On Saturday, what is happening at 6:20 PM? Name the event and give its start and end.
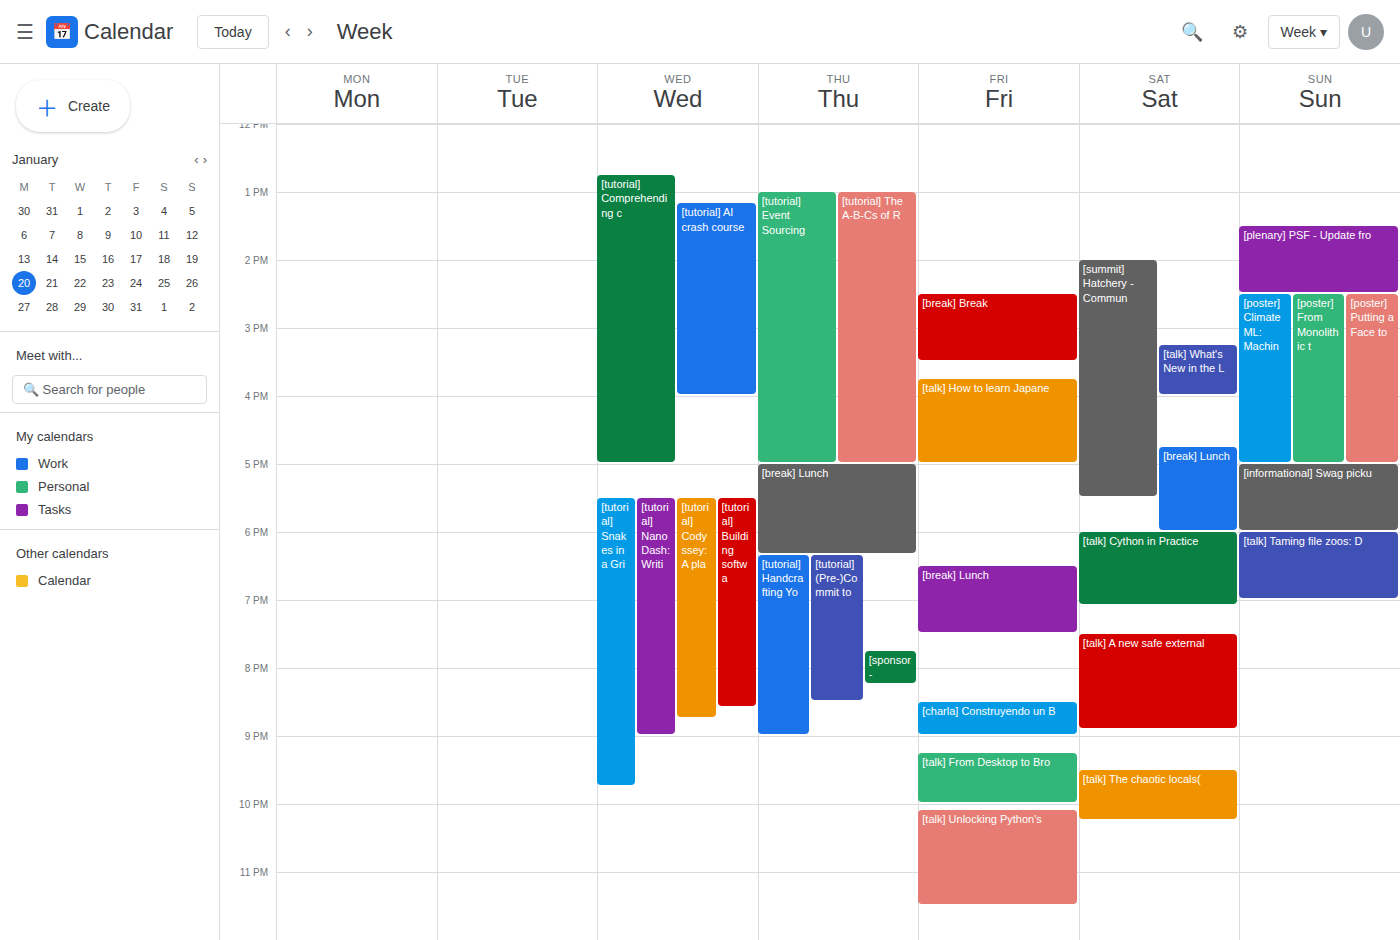
"[talk] Cython in Practice", 6:00 PM to 7:05 PM